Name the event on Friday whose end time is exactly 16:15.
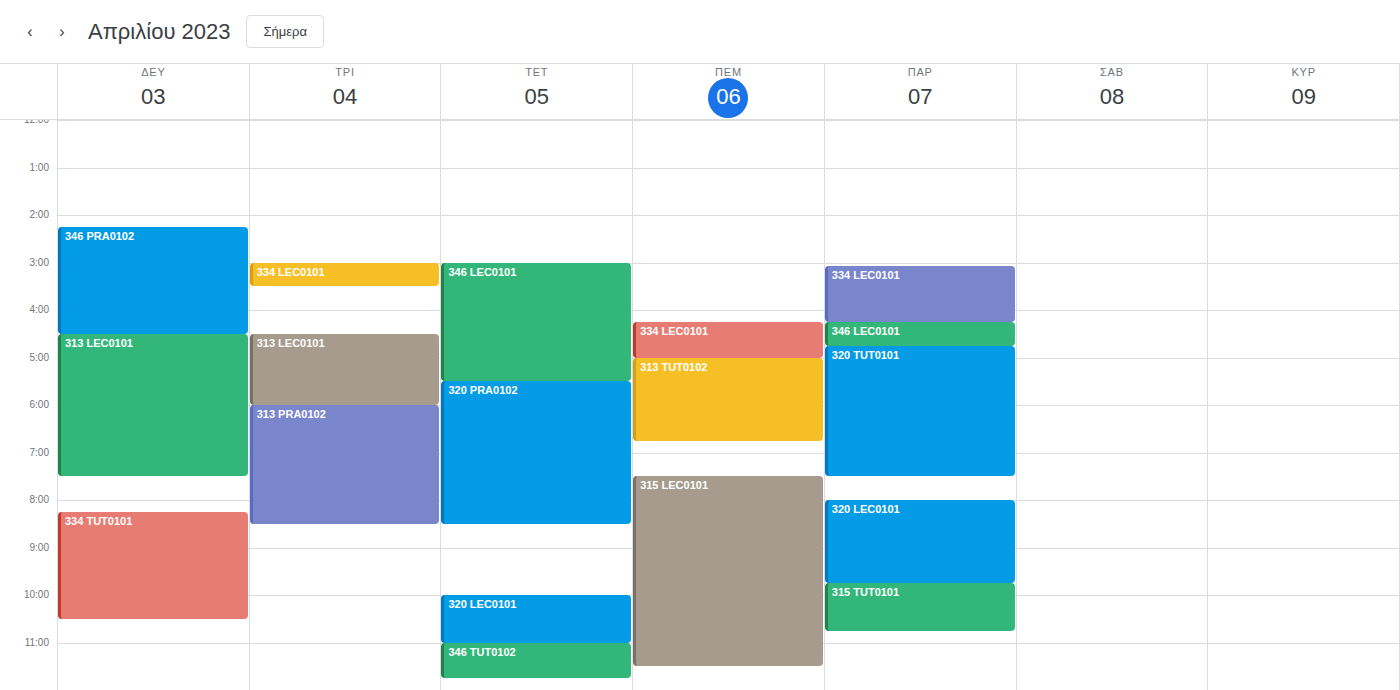
"334 LEC0101"